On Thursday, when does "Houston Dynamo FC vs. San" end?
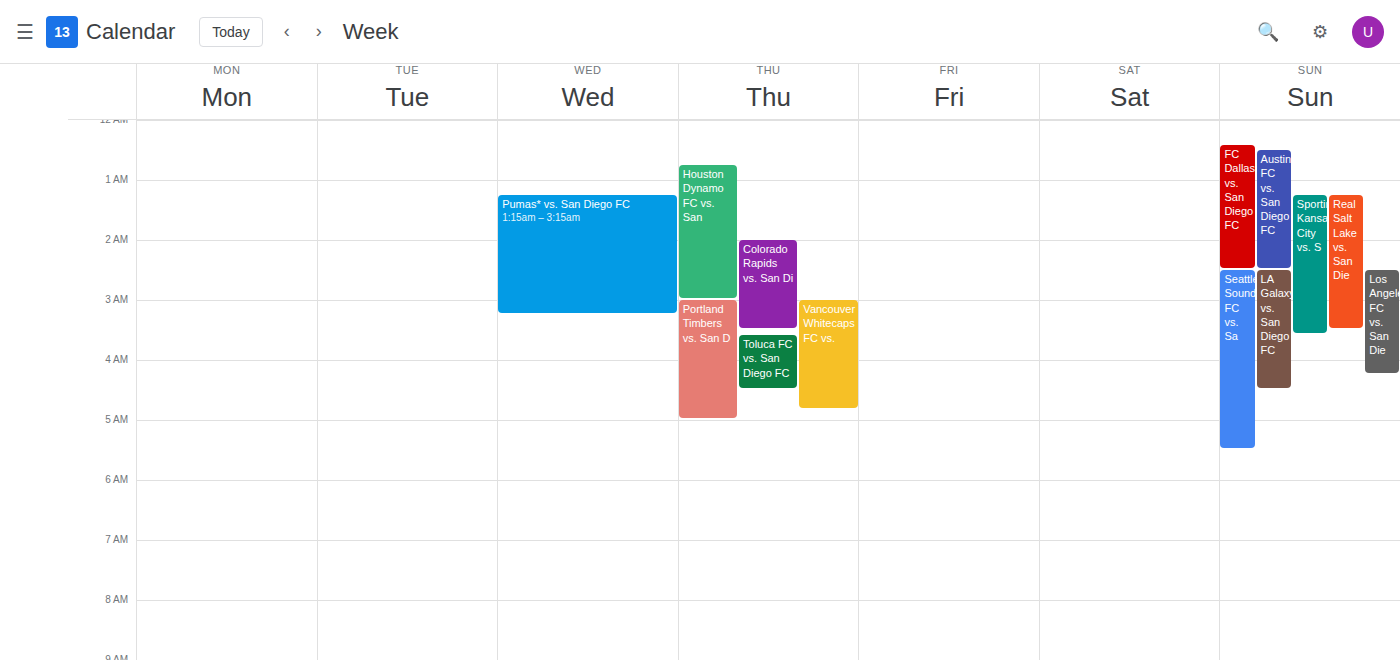
3:00 AM